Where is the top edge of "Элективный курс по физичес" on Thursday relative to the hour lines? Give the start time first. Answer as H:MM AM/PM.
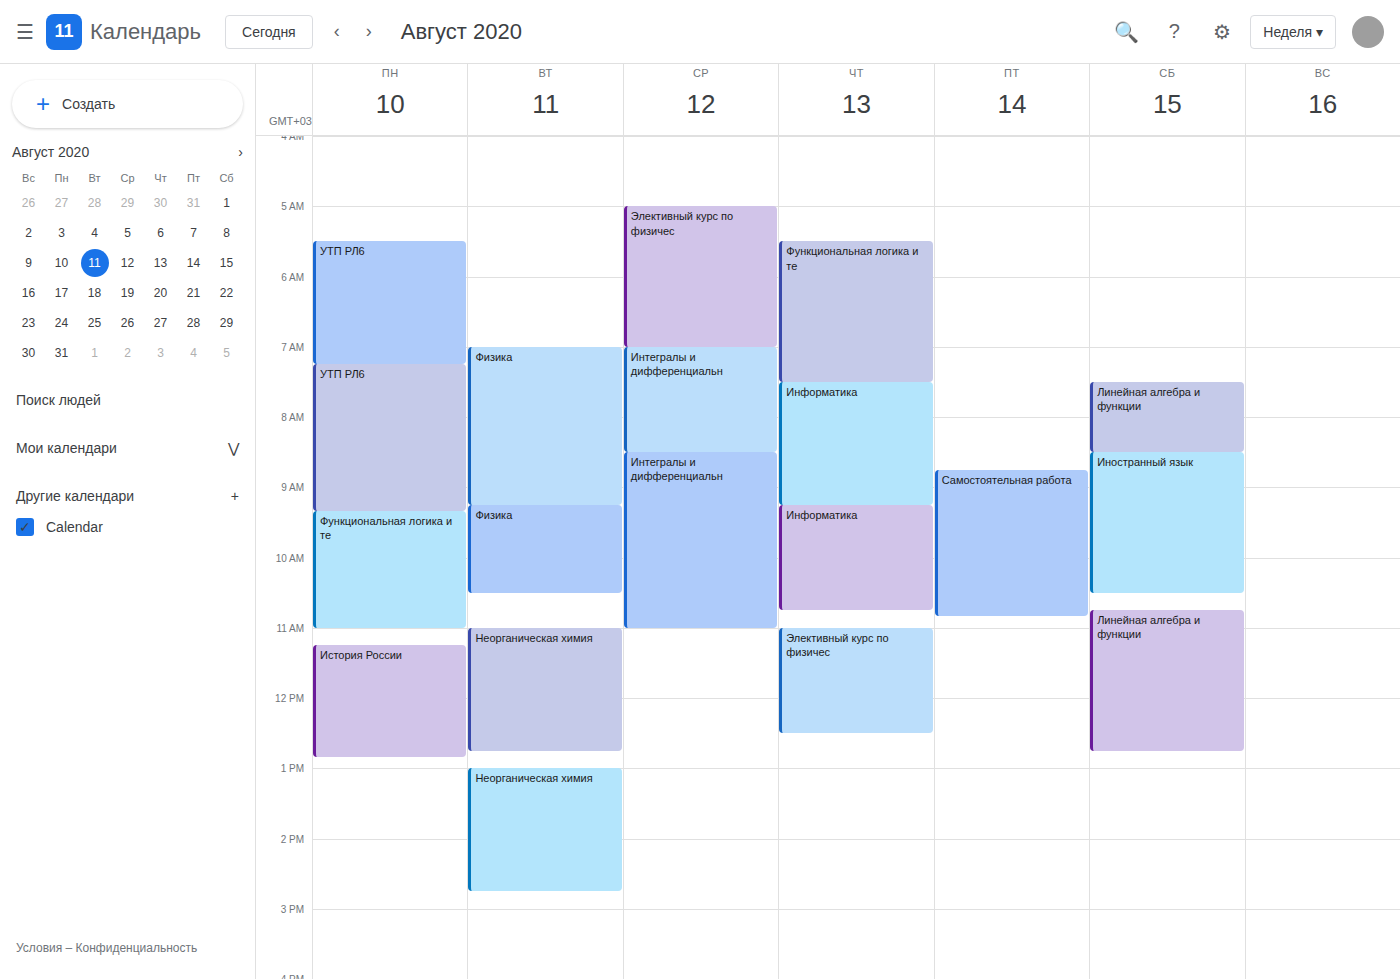
11:00 AM -- exactly on the 11 AM line.